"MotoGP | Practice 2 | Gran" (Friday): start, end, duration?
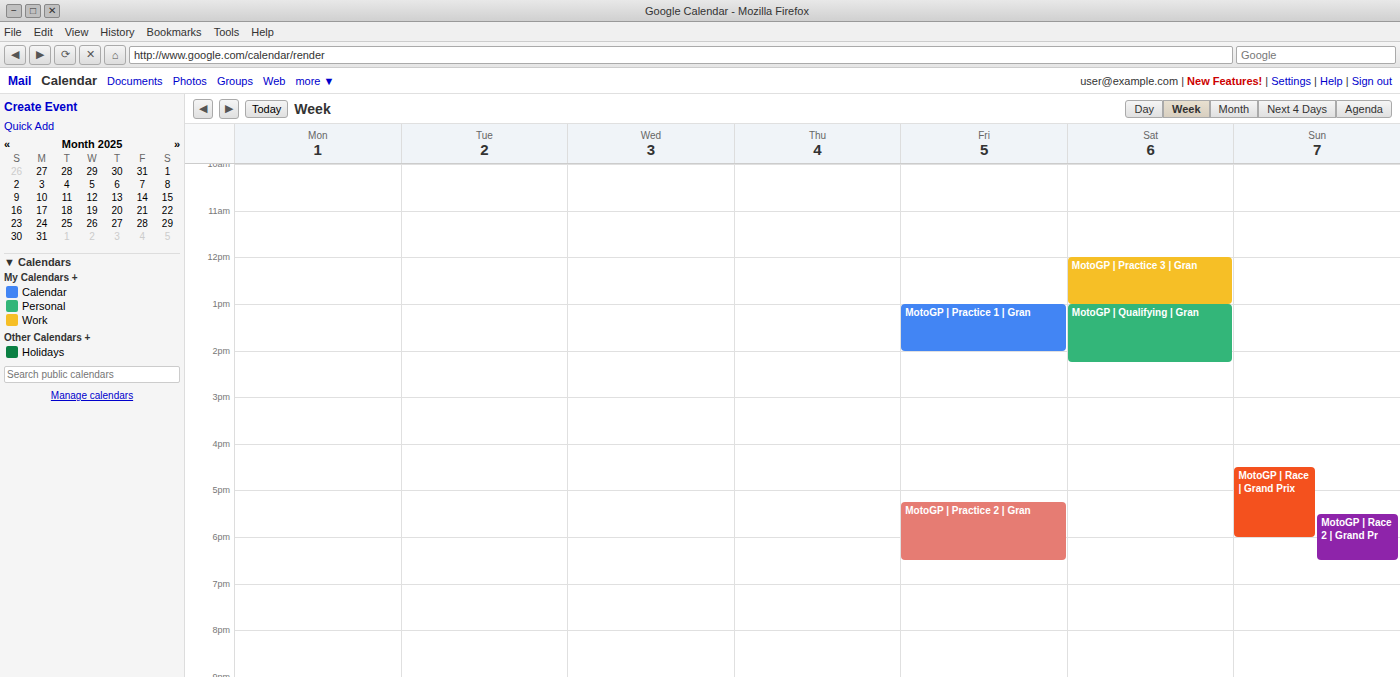
5:15 PM to 6:30 PM, 1 hour 15 minutes